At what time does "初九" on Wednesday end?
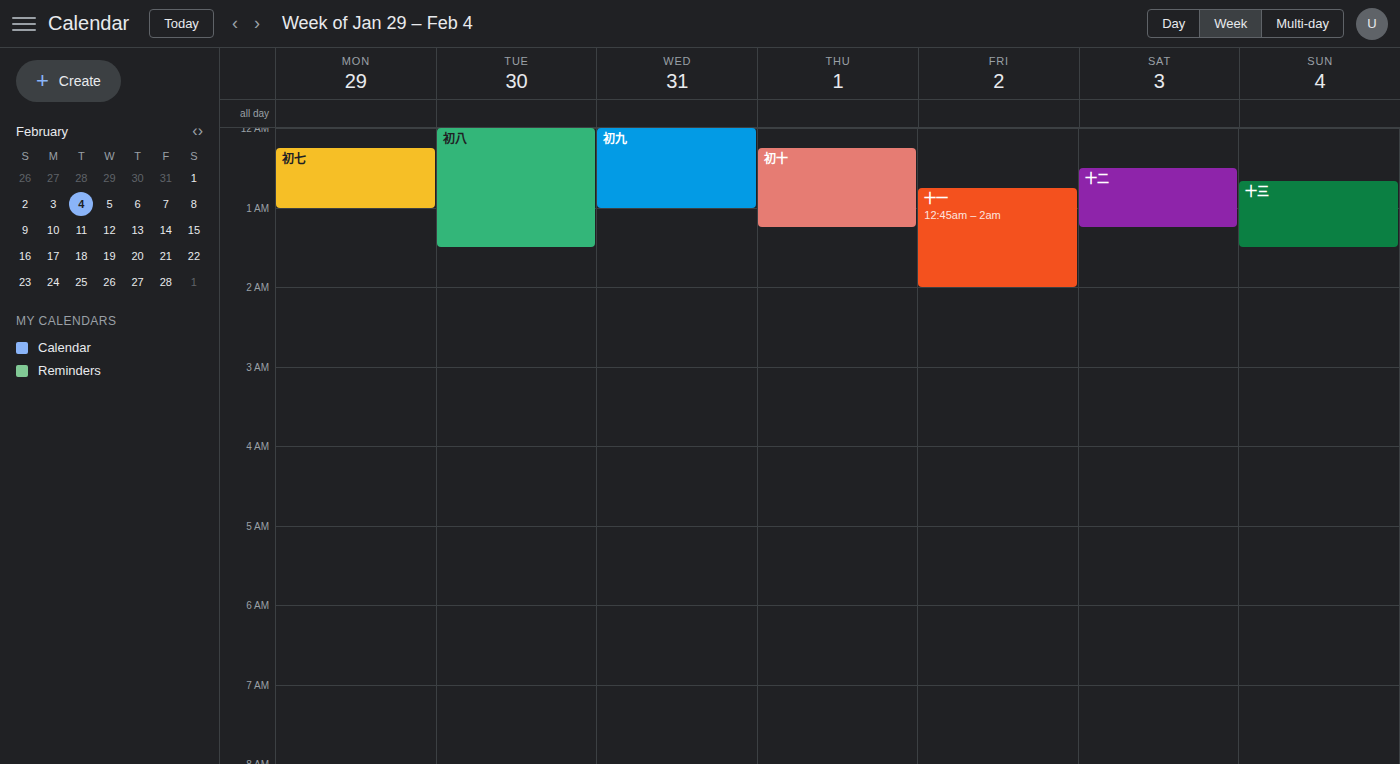
01:00